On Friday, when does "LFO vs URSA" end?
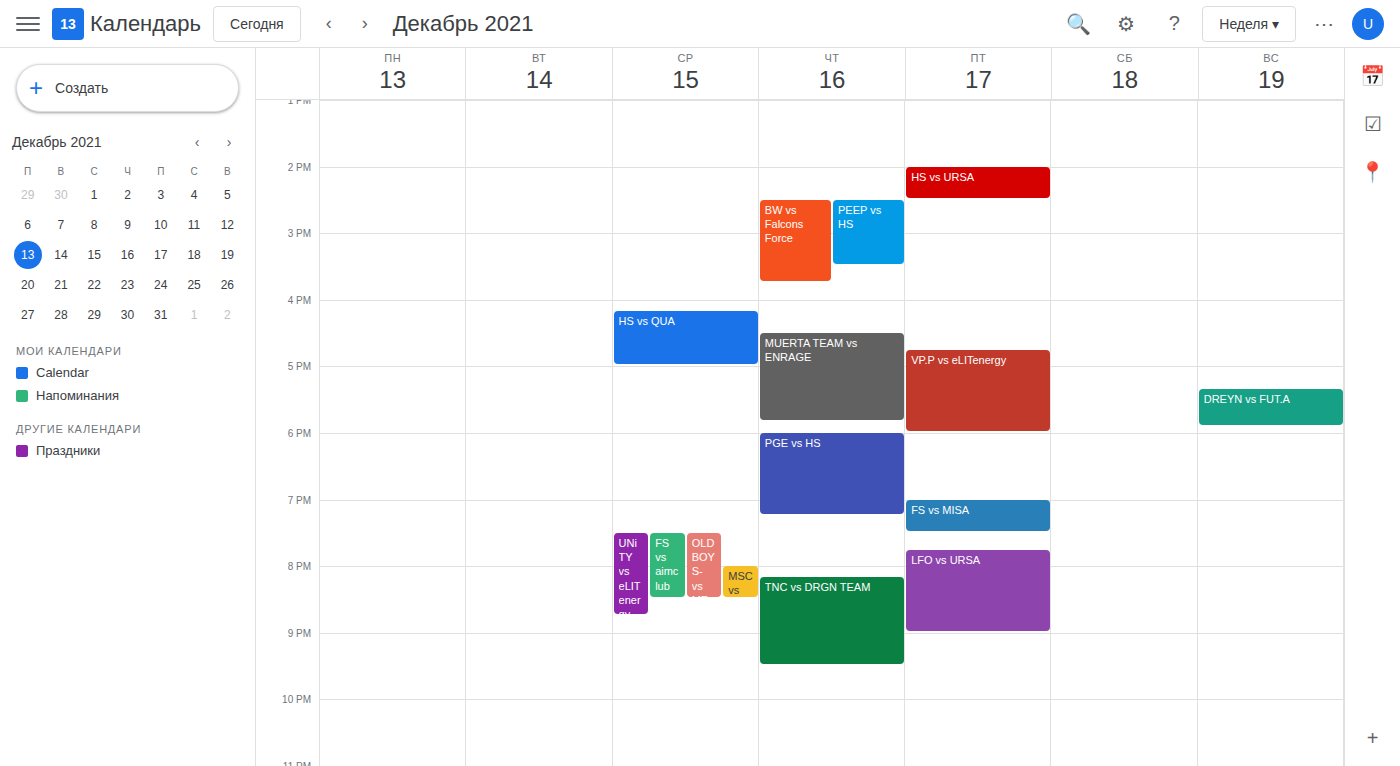
21:00